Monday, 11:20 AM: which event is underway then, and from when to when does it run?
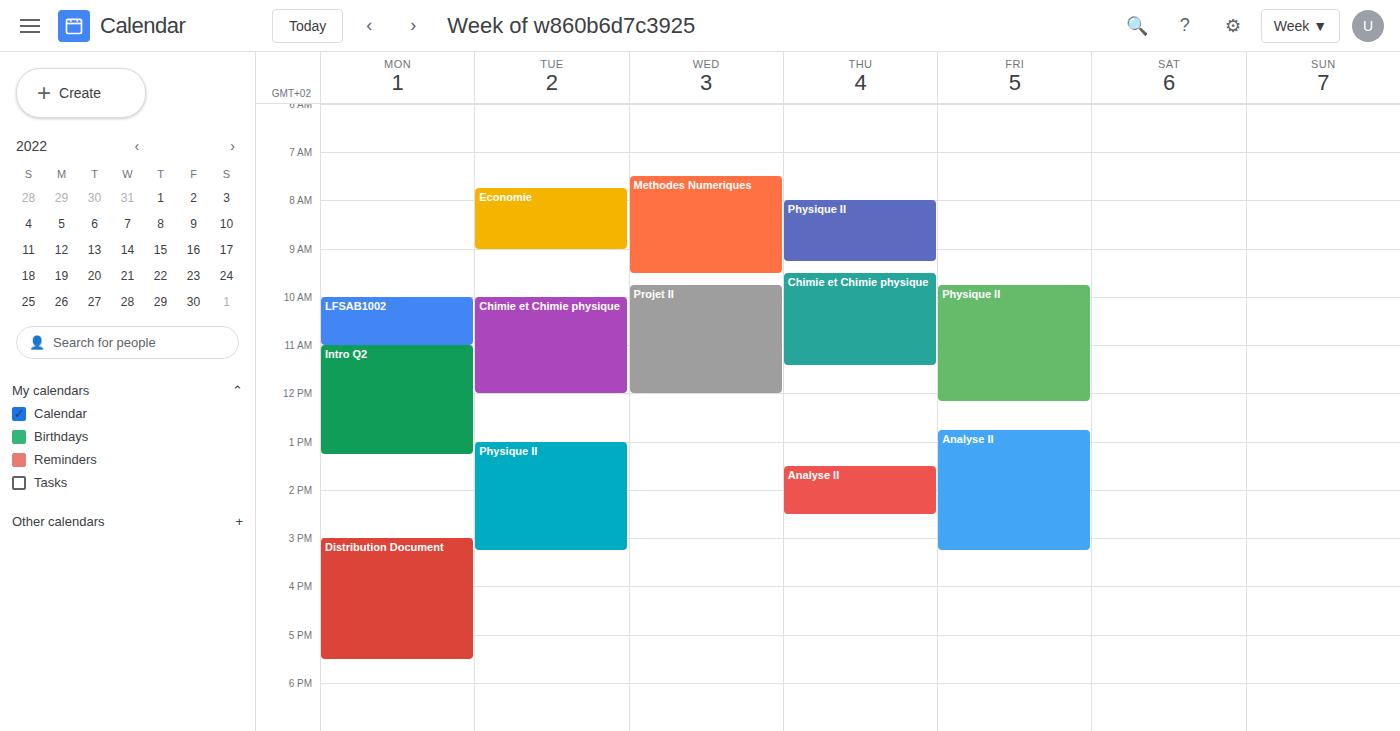
"Intro Q2", 11:00 AM to 1:15 PM